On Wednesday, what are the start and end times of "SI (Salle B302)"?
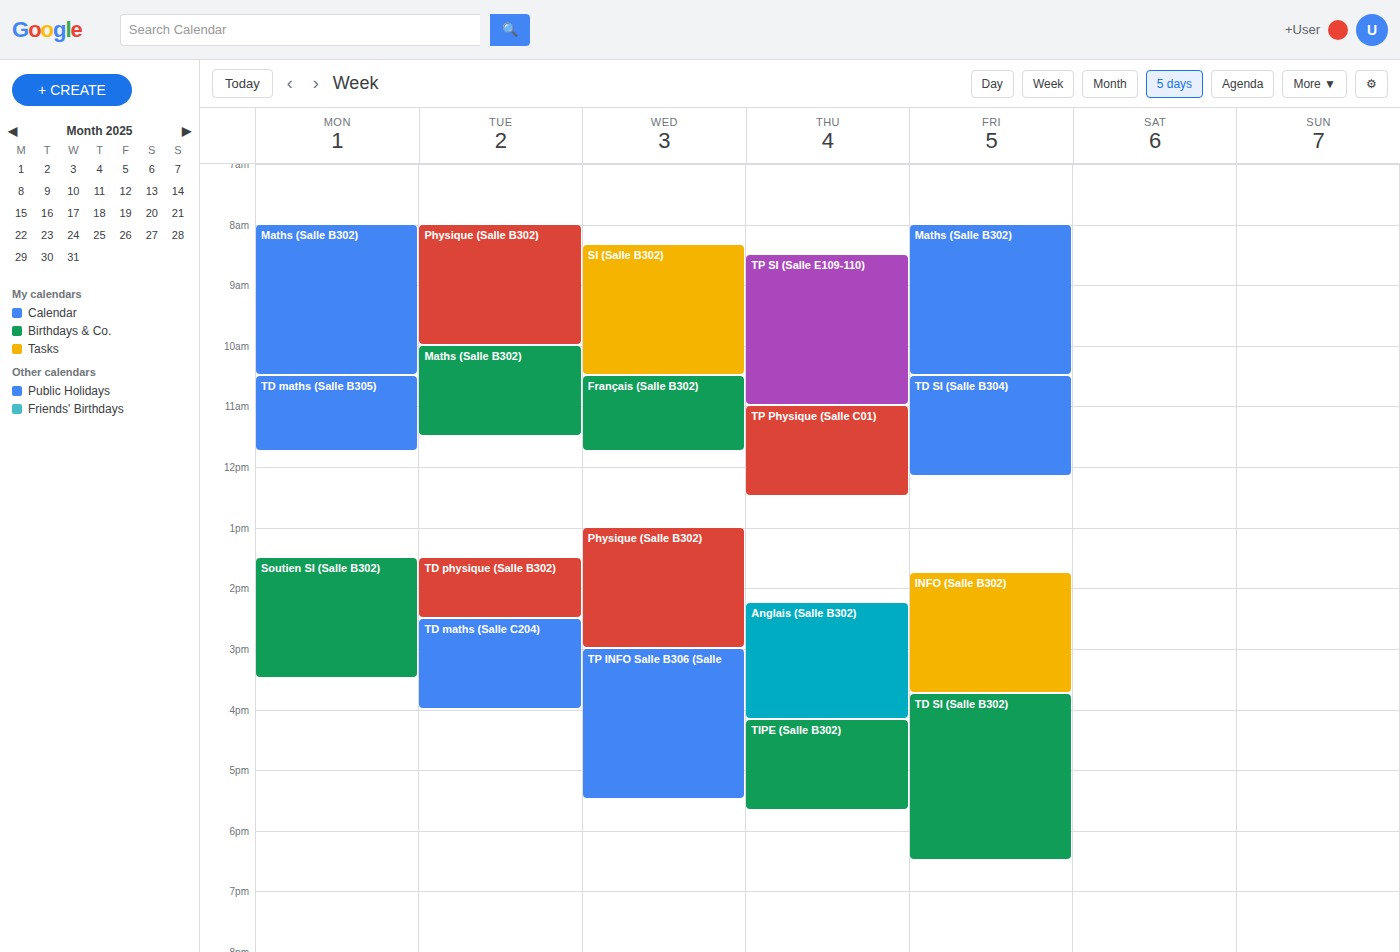
8:20 AM to 10:30 AM